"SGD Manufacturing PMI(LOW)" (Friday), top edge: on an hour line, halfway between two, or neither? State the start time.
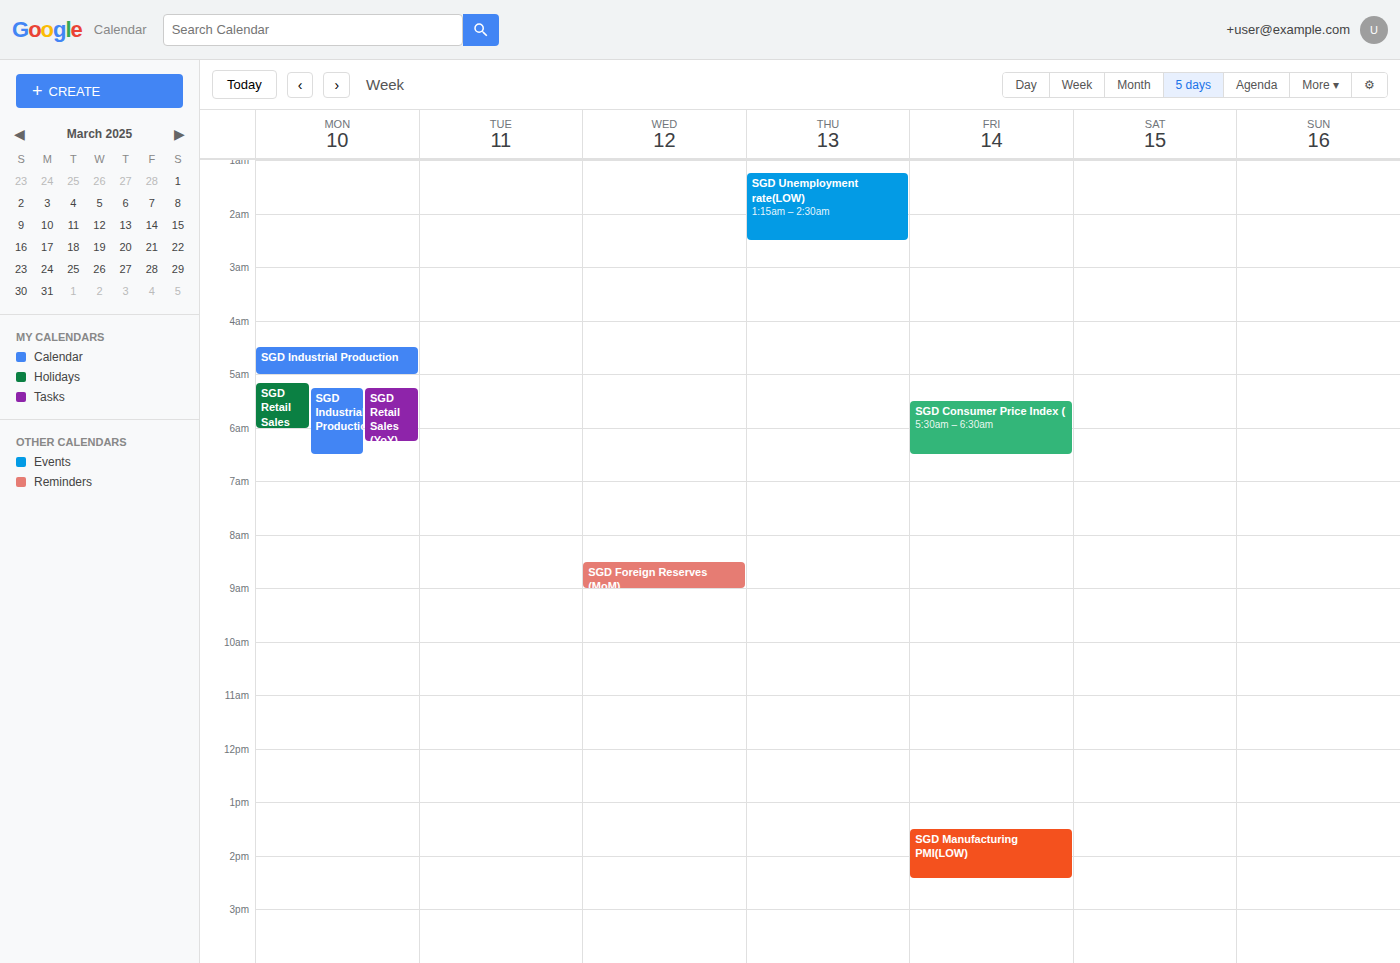
13:30 -- halfway between the 13:00 and 14:00 lines.